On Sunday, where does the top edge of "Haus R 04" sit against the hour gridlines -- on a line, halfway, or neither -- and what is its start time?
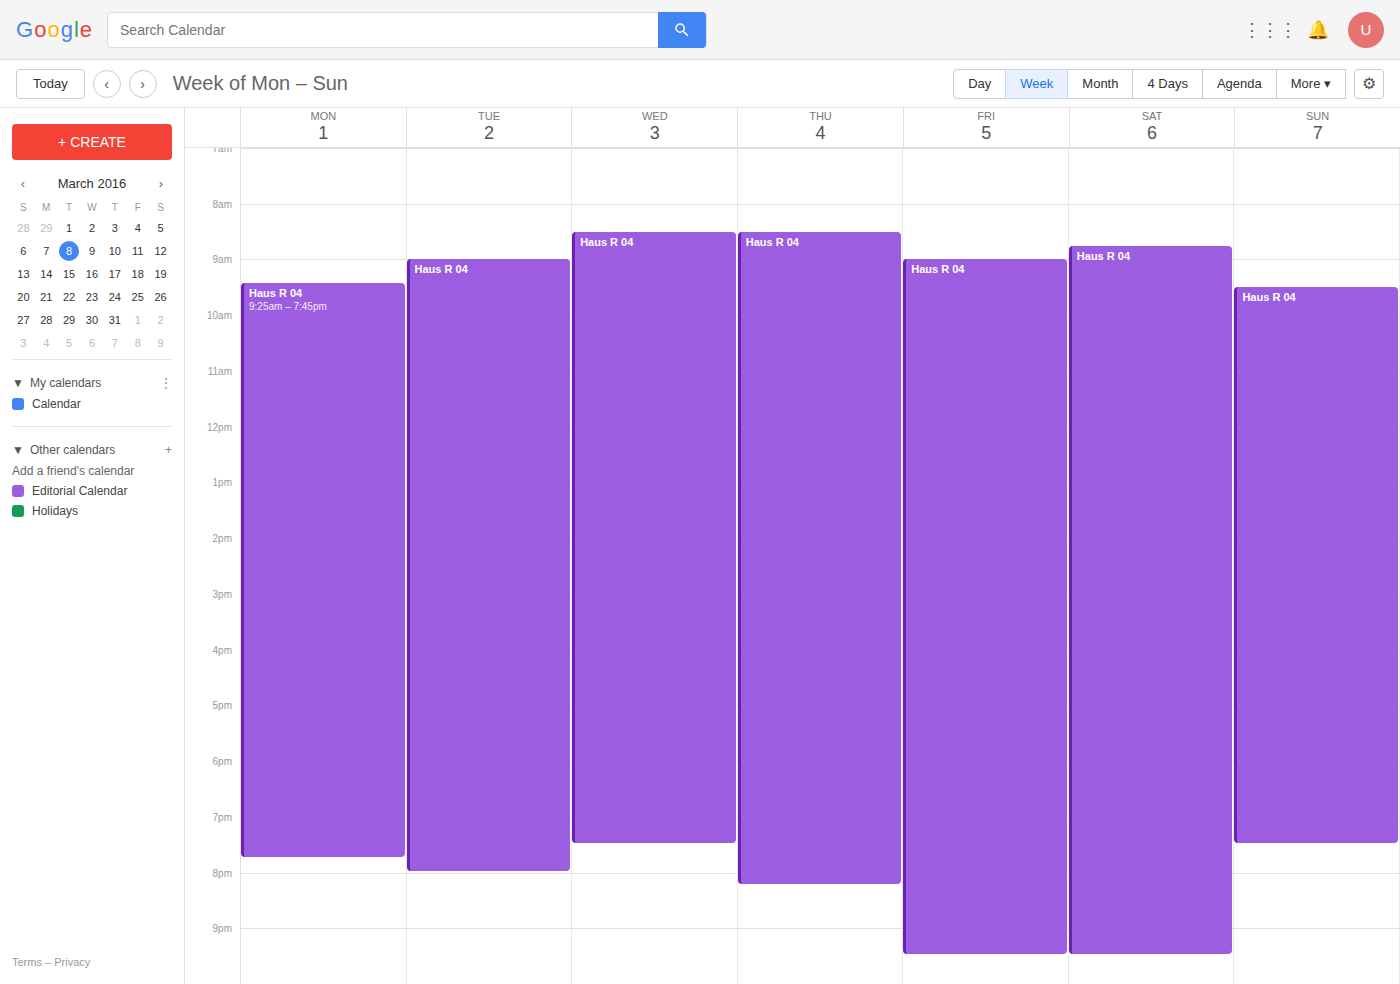
9:30 AM -- halfway between the 9 AM and 10 AM lines.